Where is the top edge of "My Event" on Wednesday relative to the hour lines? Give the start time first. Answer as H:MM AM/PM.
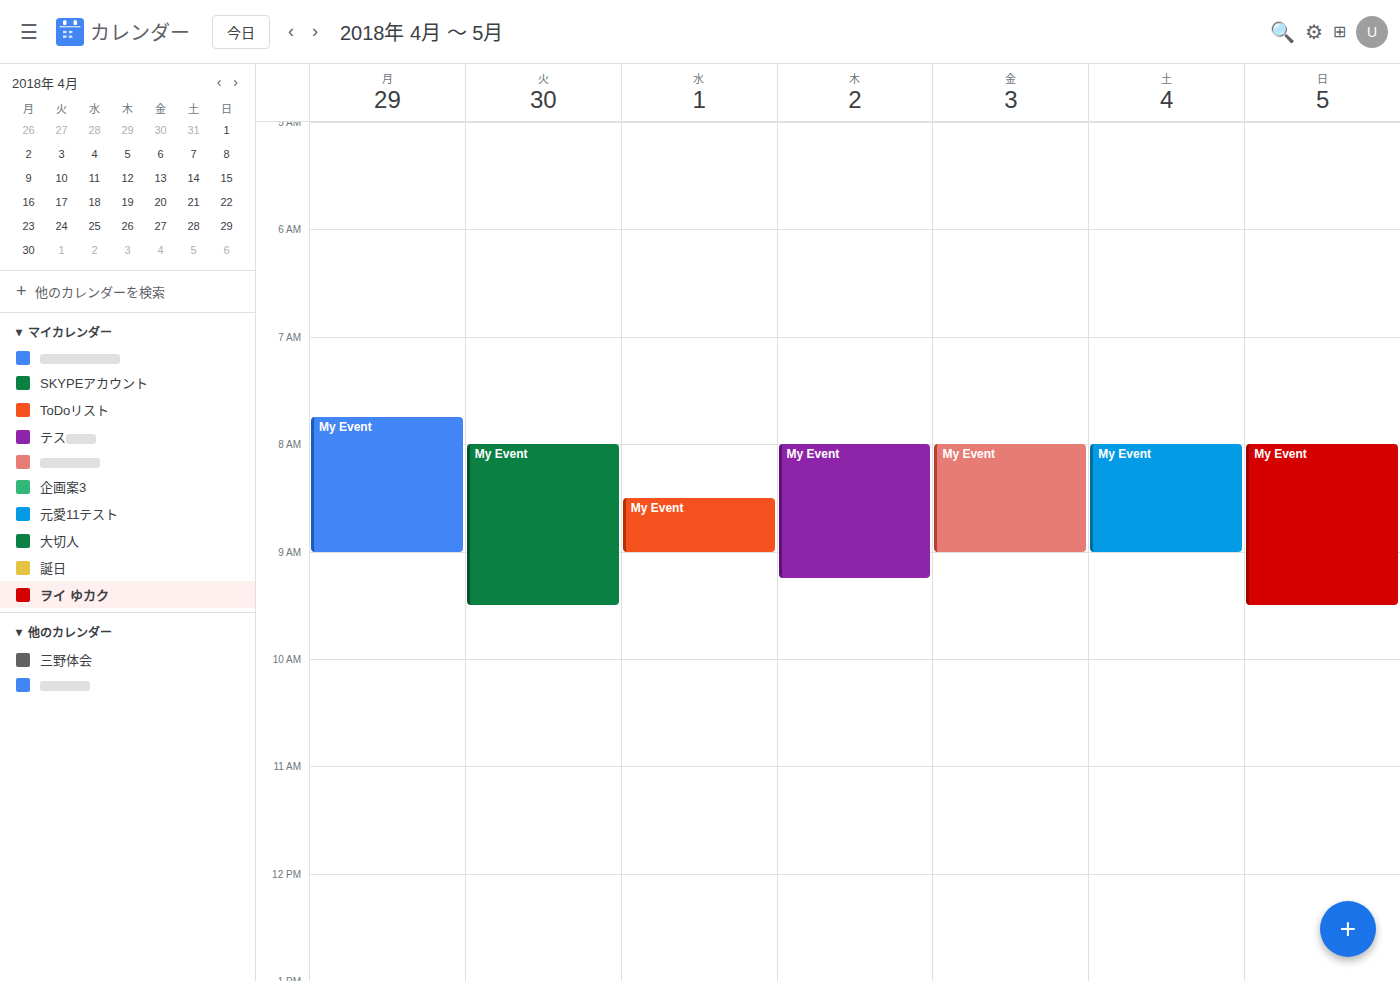
8:30 AM -- halfway between the 8 AM and 9 AM lines.